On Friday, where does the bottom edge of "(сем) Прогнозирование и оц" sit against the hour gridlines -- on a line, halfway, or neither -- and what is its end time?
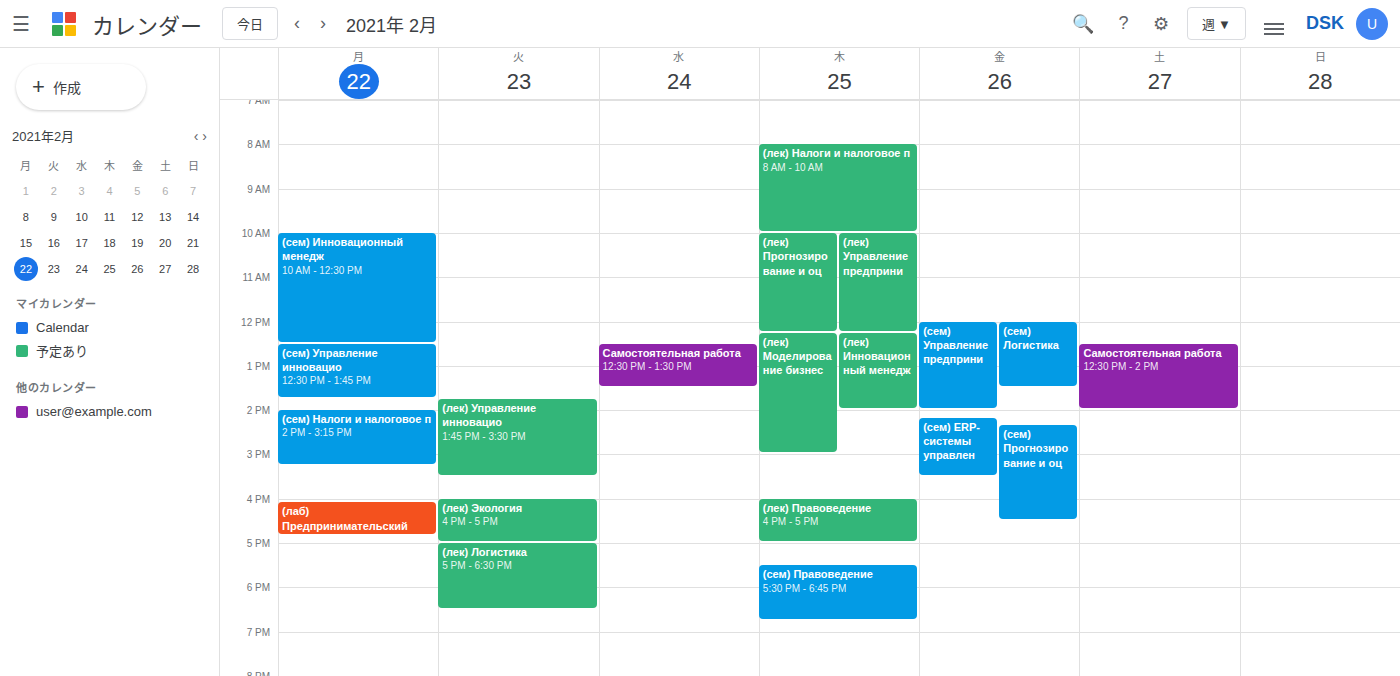
4:30 PM -- halfway between the 4 PM and 5 PM lines.